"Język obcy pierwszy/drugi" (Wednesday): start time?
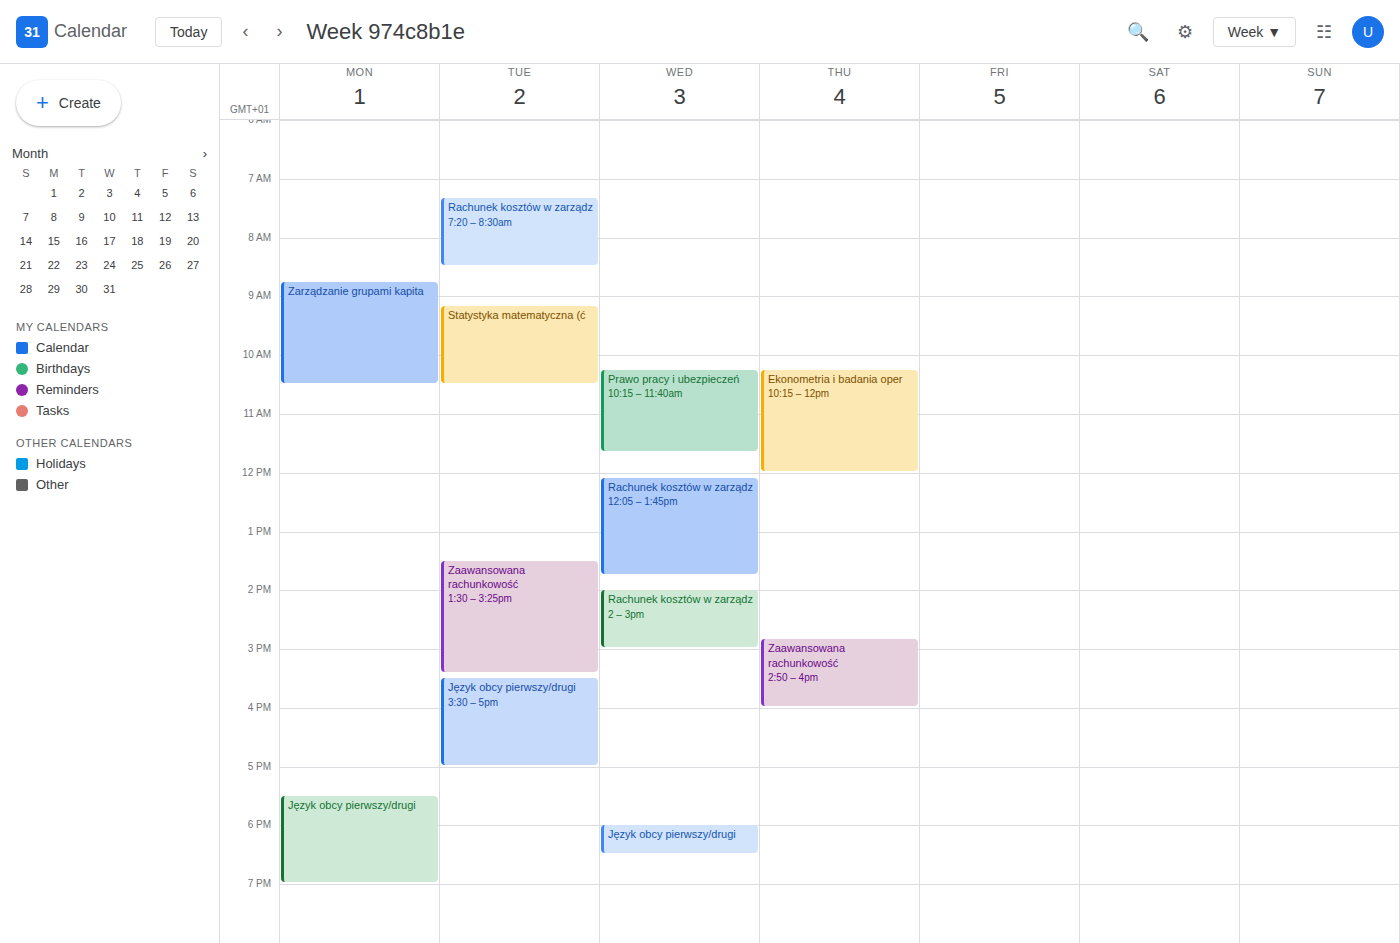
6:00 PM